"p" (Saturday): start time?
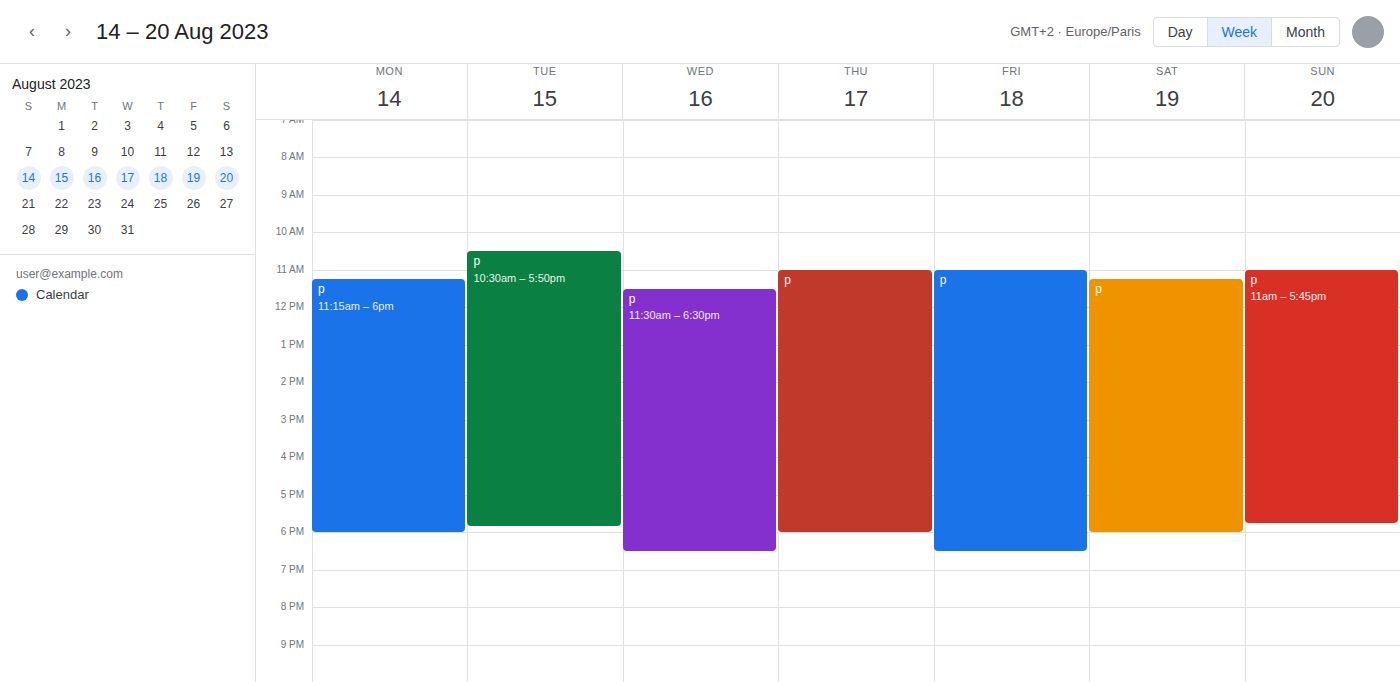
11:15 AM